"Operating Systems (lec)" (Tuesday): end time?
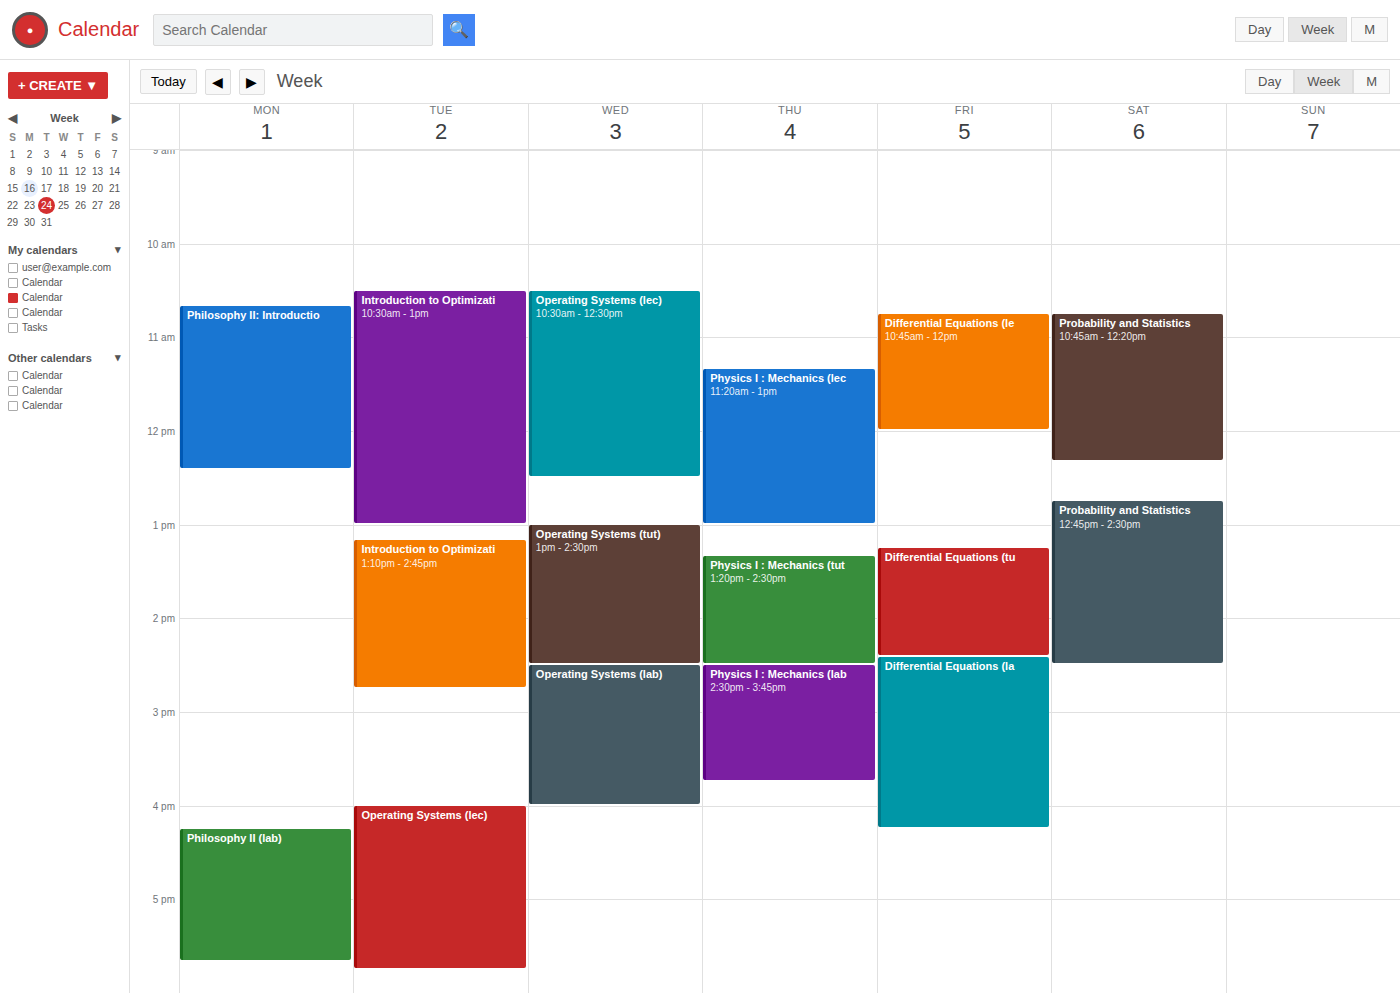
17:45